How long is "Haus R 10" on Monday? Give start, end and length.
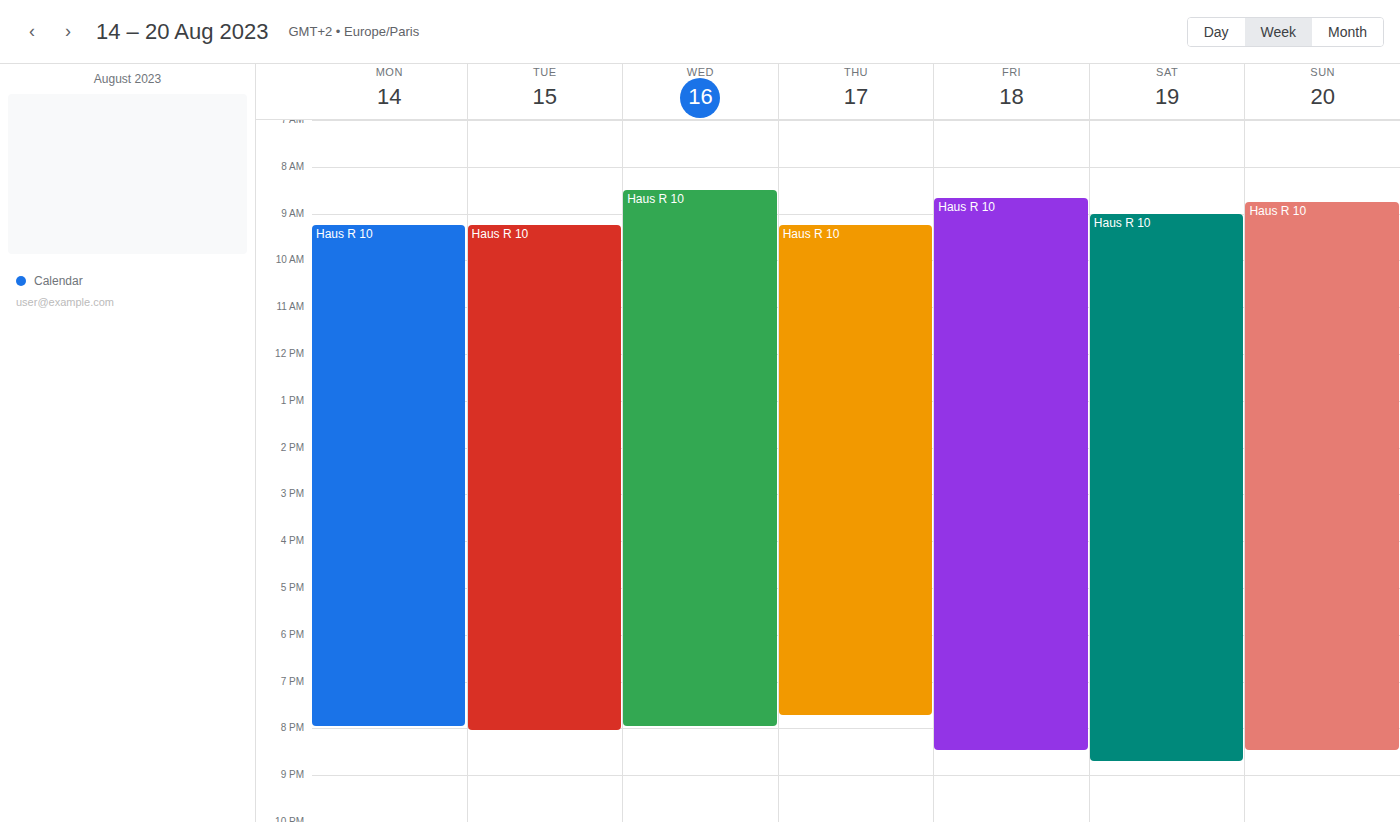
9:15 AM to 8:00 PM, 10 hours 45 minutes